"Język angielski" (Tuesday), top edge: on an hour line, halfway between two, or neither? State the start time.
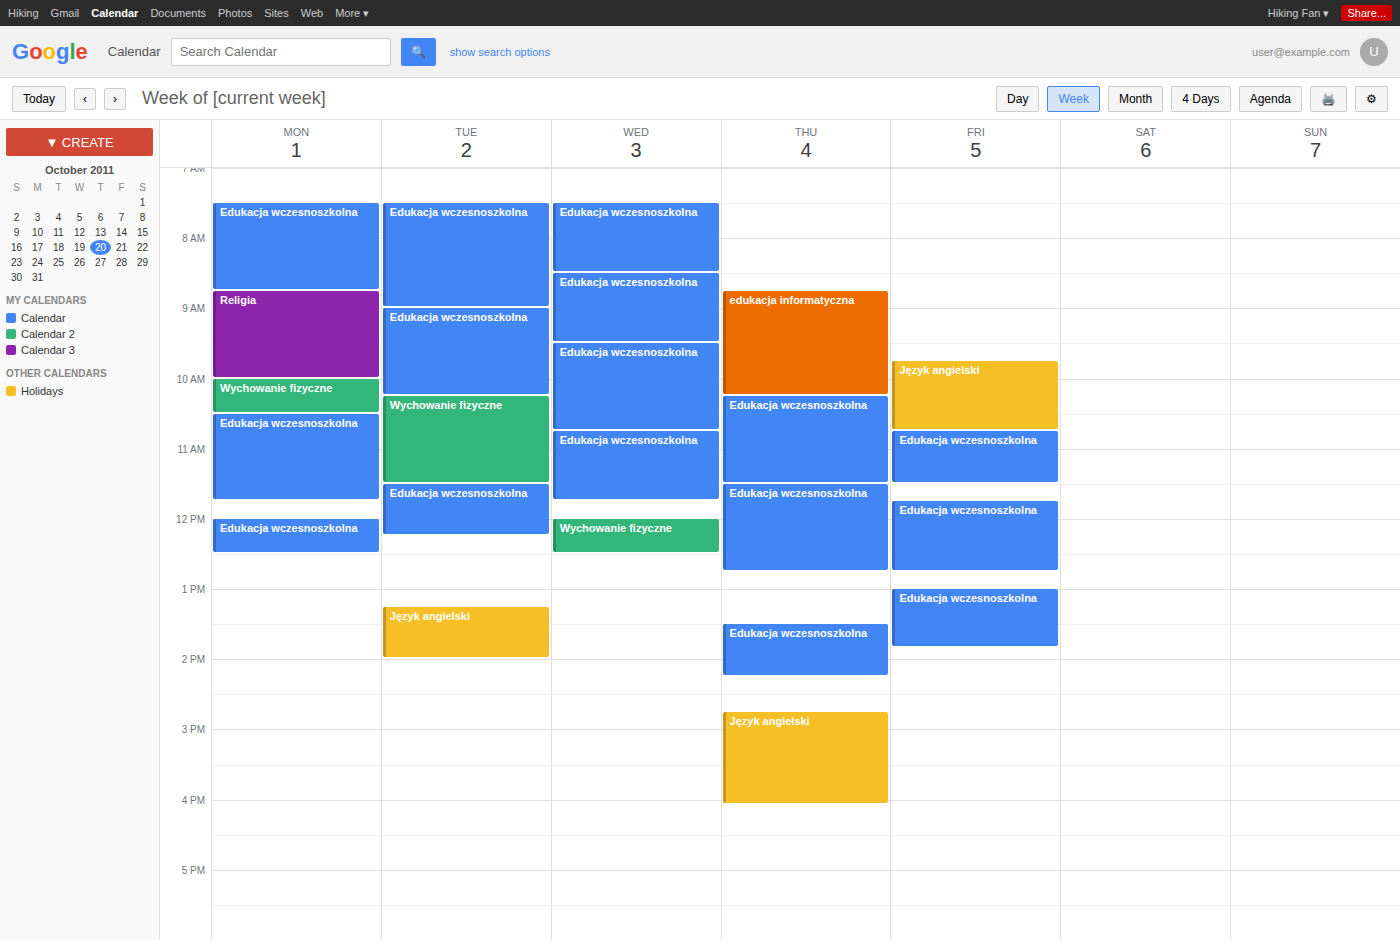
1:15 PM -- neither: a quarter of the way from the 1 PM line to the 2 PM line.